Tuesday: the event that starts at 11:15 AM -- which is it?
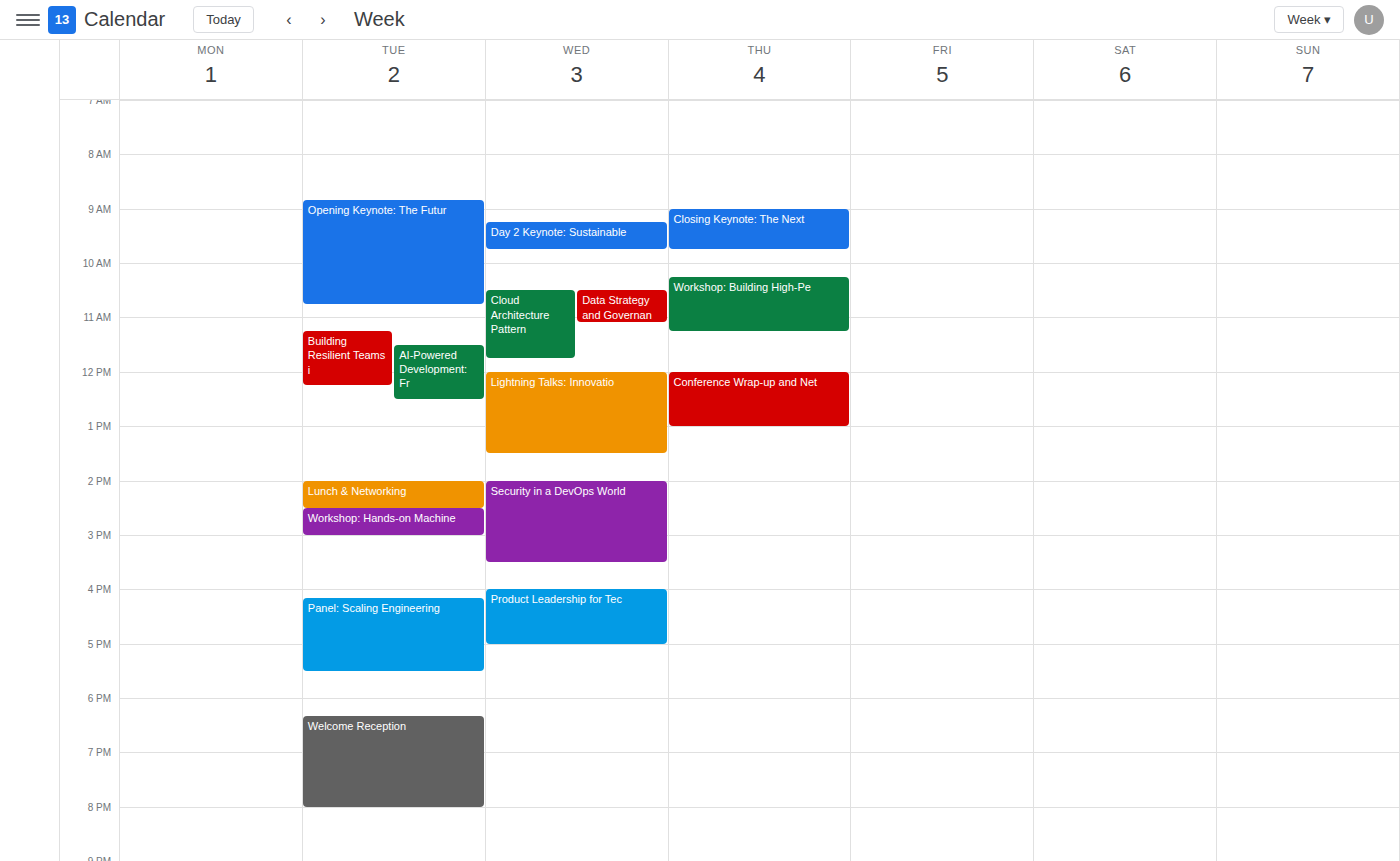
"Building Resilient Teams i"